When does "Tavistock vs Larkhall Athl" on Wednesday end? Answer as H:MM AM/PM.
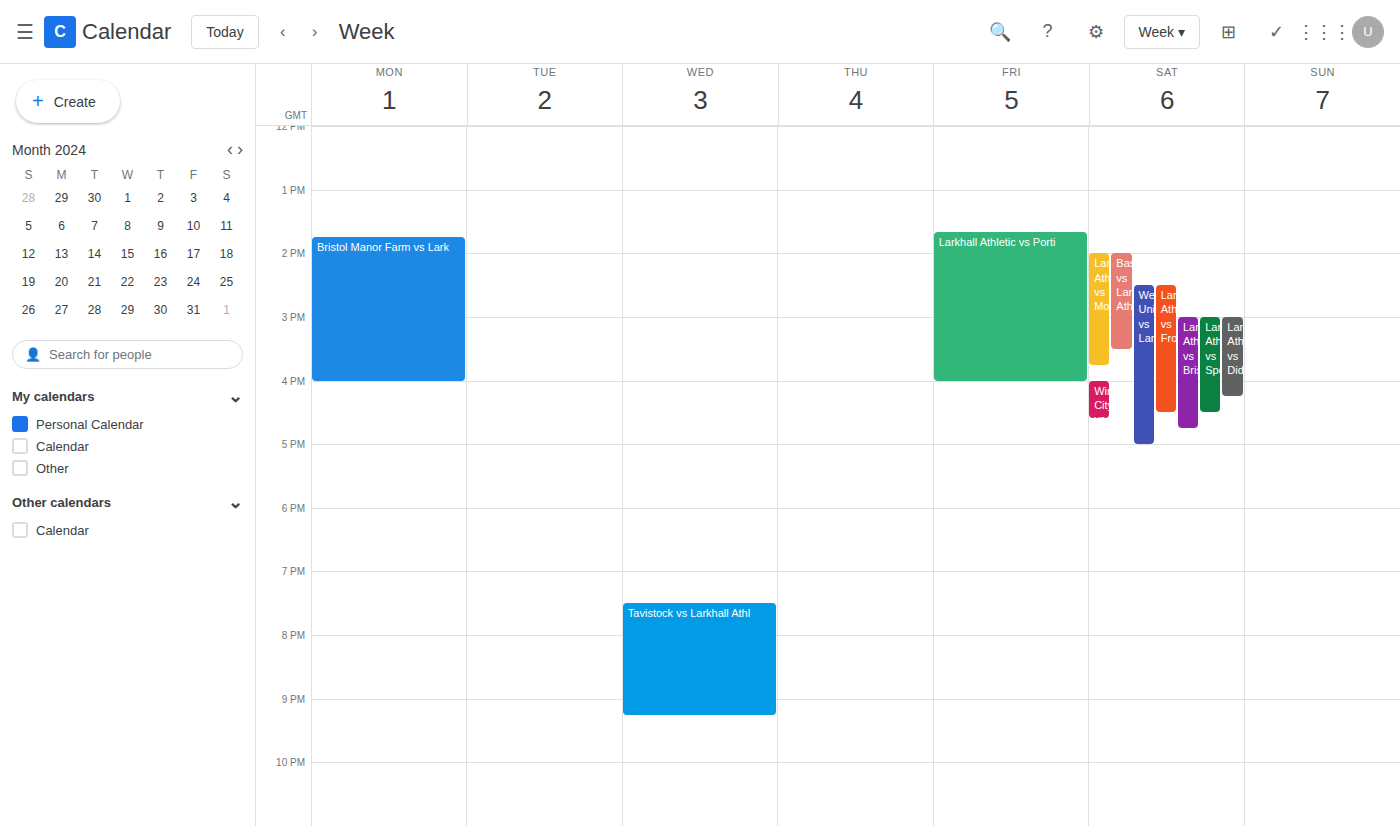
9:15 PM